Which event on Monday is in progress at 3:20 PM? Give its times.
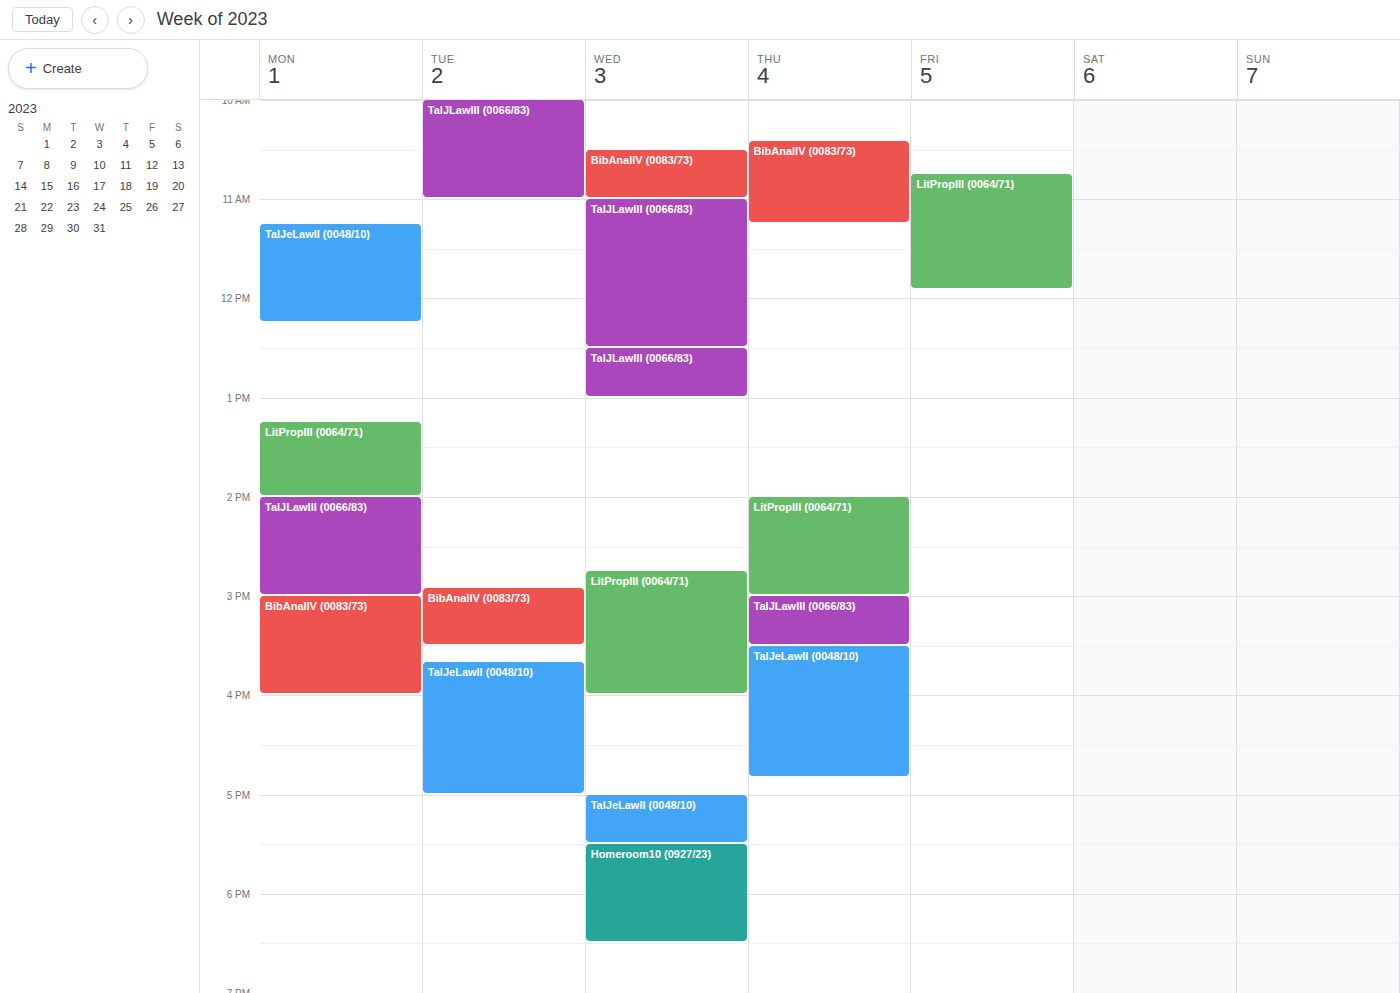
"BibAnalIV (0083/73)", 3:00 PM to 4:00 PM